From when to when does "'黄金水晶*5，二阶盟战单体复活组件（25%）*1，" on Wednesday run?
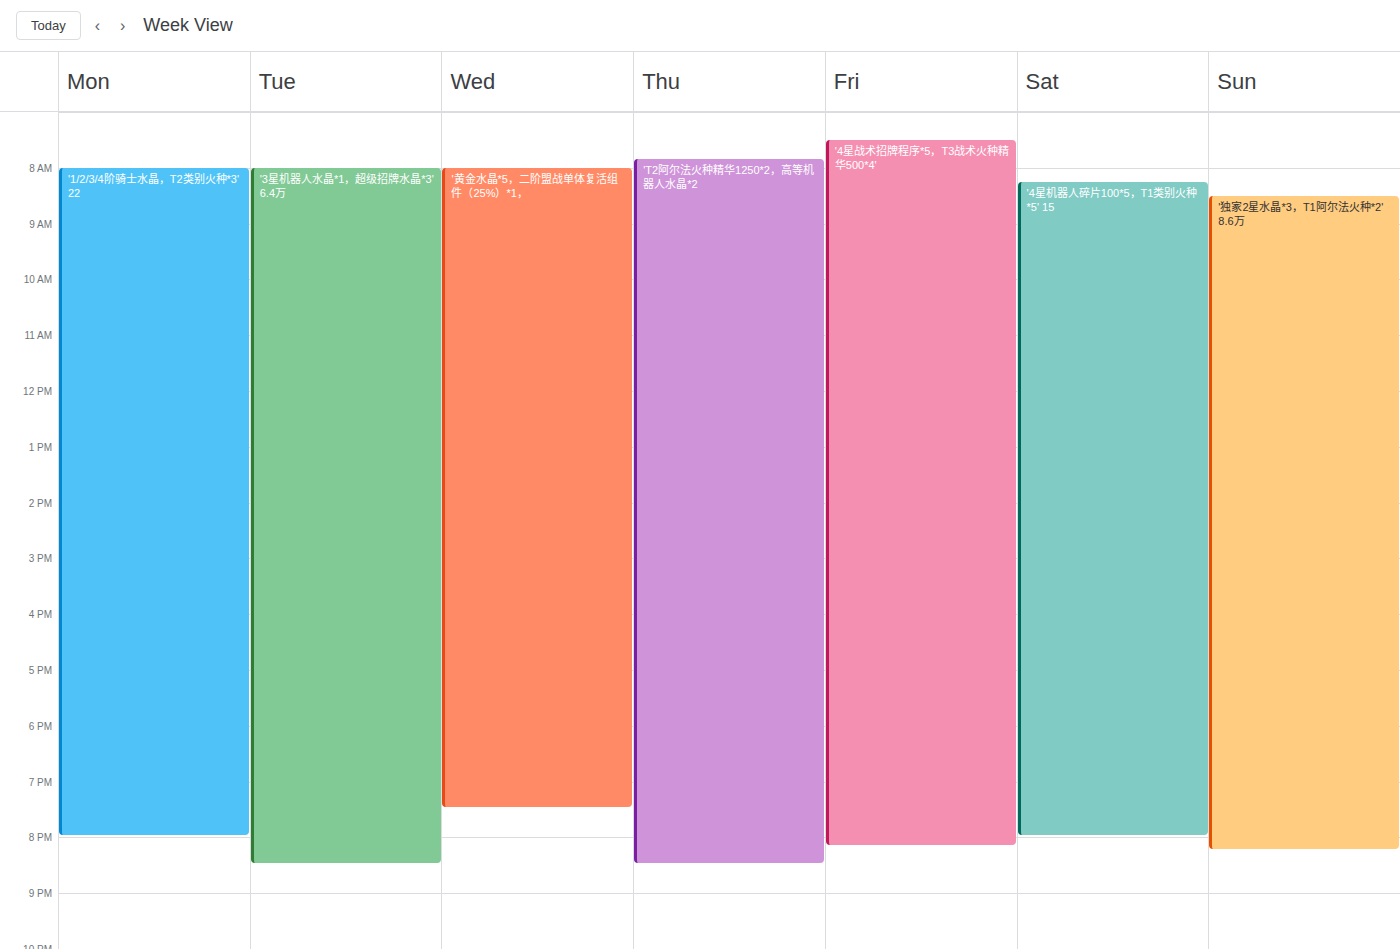
8:00 AM to 7:30 PM